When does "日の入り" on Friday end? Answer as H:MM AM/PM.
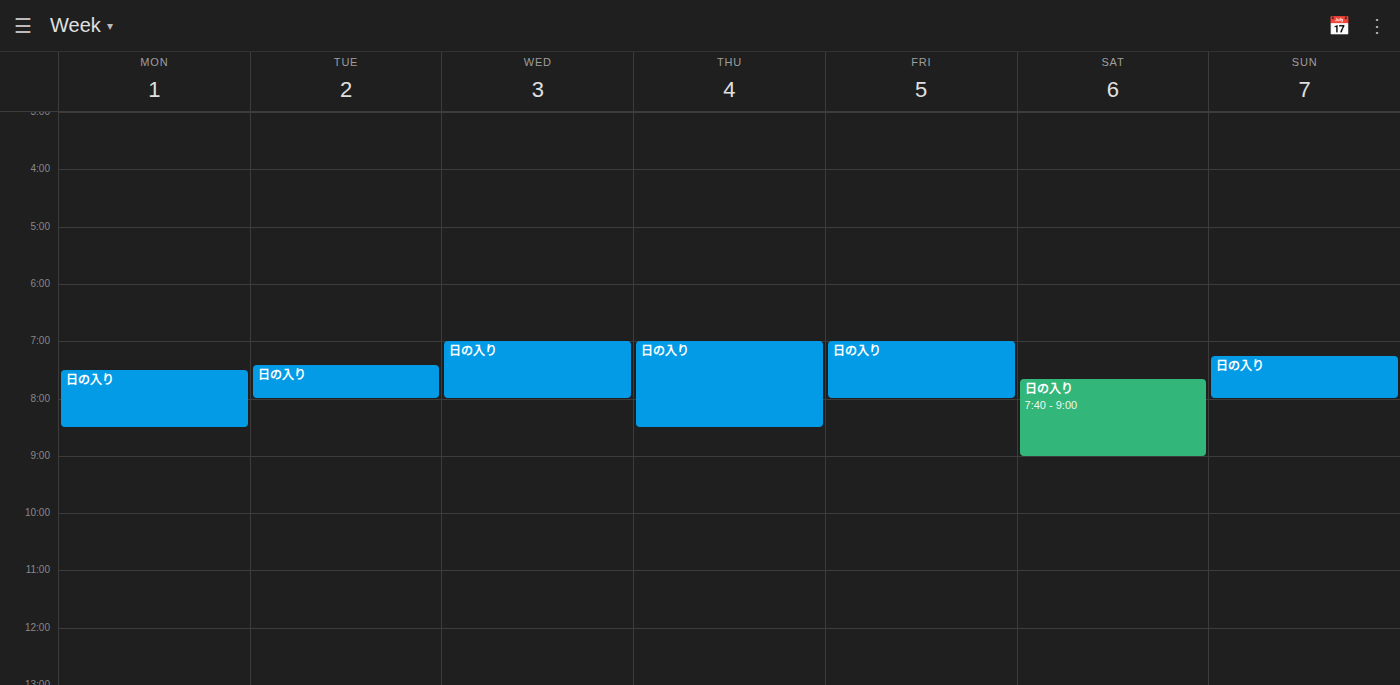
8:00 AM